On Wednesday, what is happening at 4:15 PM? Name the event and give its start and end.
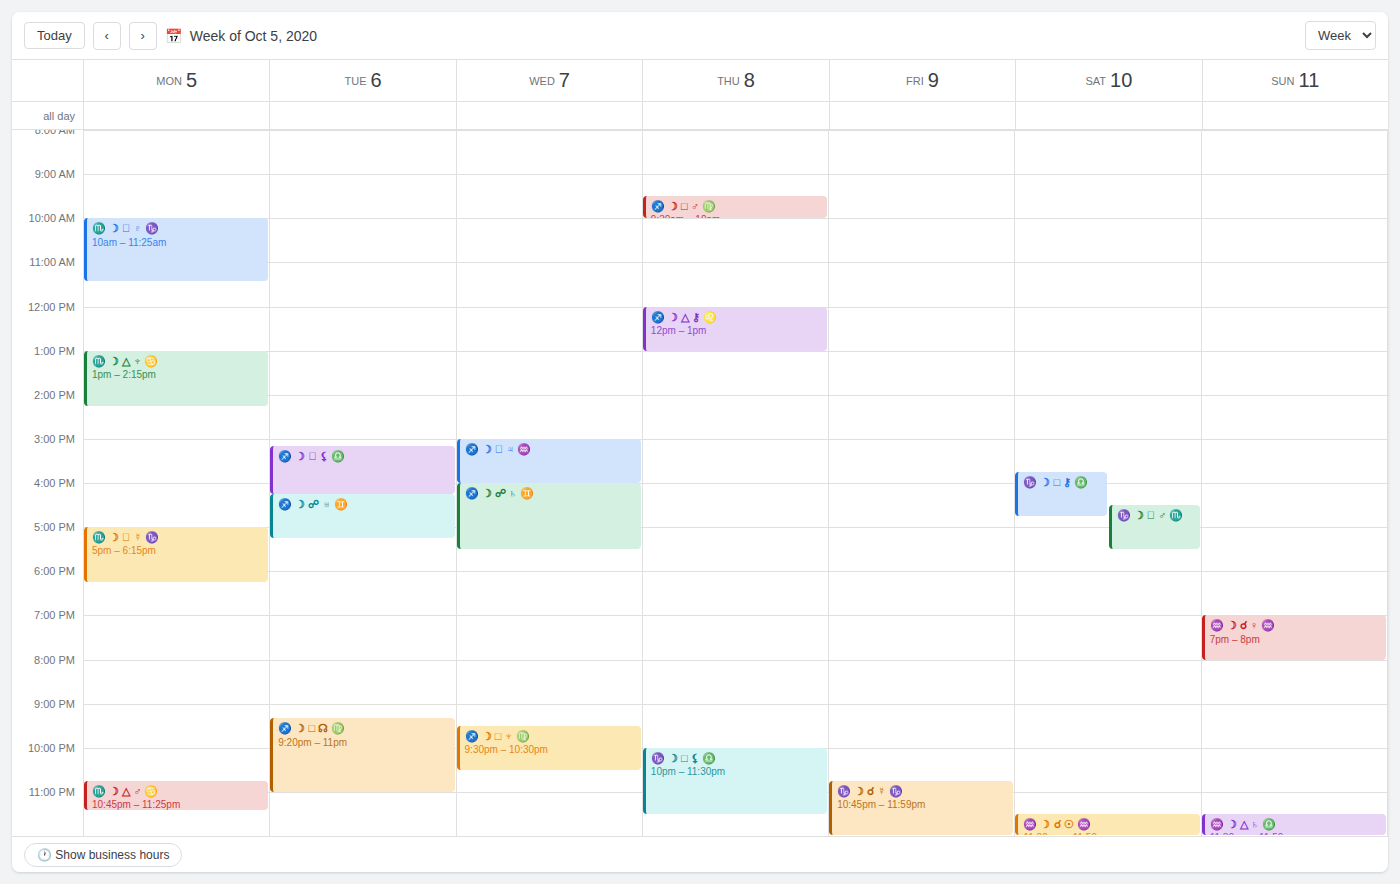
"♐️ ☽ ☍ ♄ ♊️", 4:00 PM to 5:30 PM